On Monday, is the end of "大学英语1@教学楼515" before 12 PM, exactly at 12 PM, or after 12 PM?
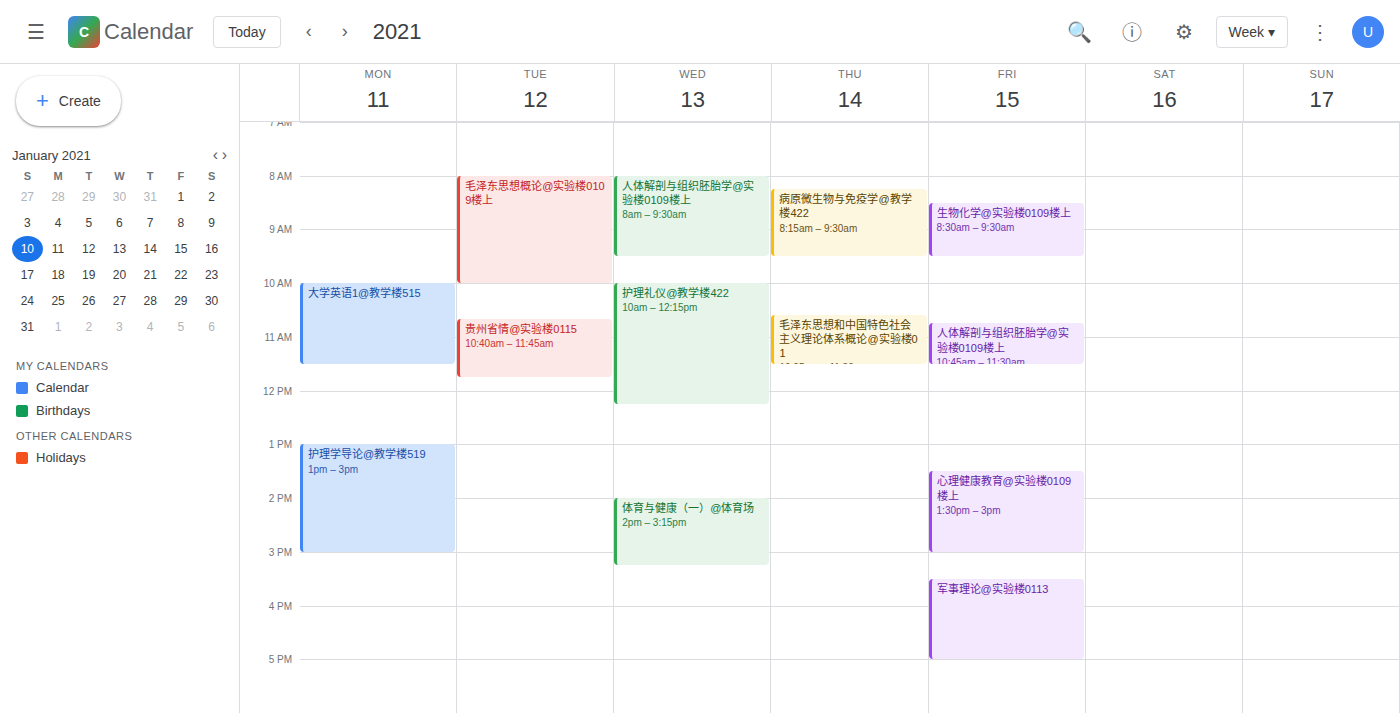
11:30 AM -- before 12 PM, 30 minutes above the 12 PM line.